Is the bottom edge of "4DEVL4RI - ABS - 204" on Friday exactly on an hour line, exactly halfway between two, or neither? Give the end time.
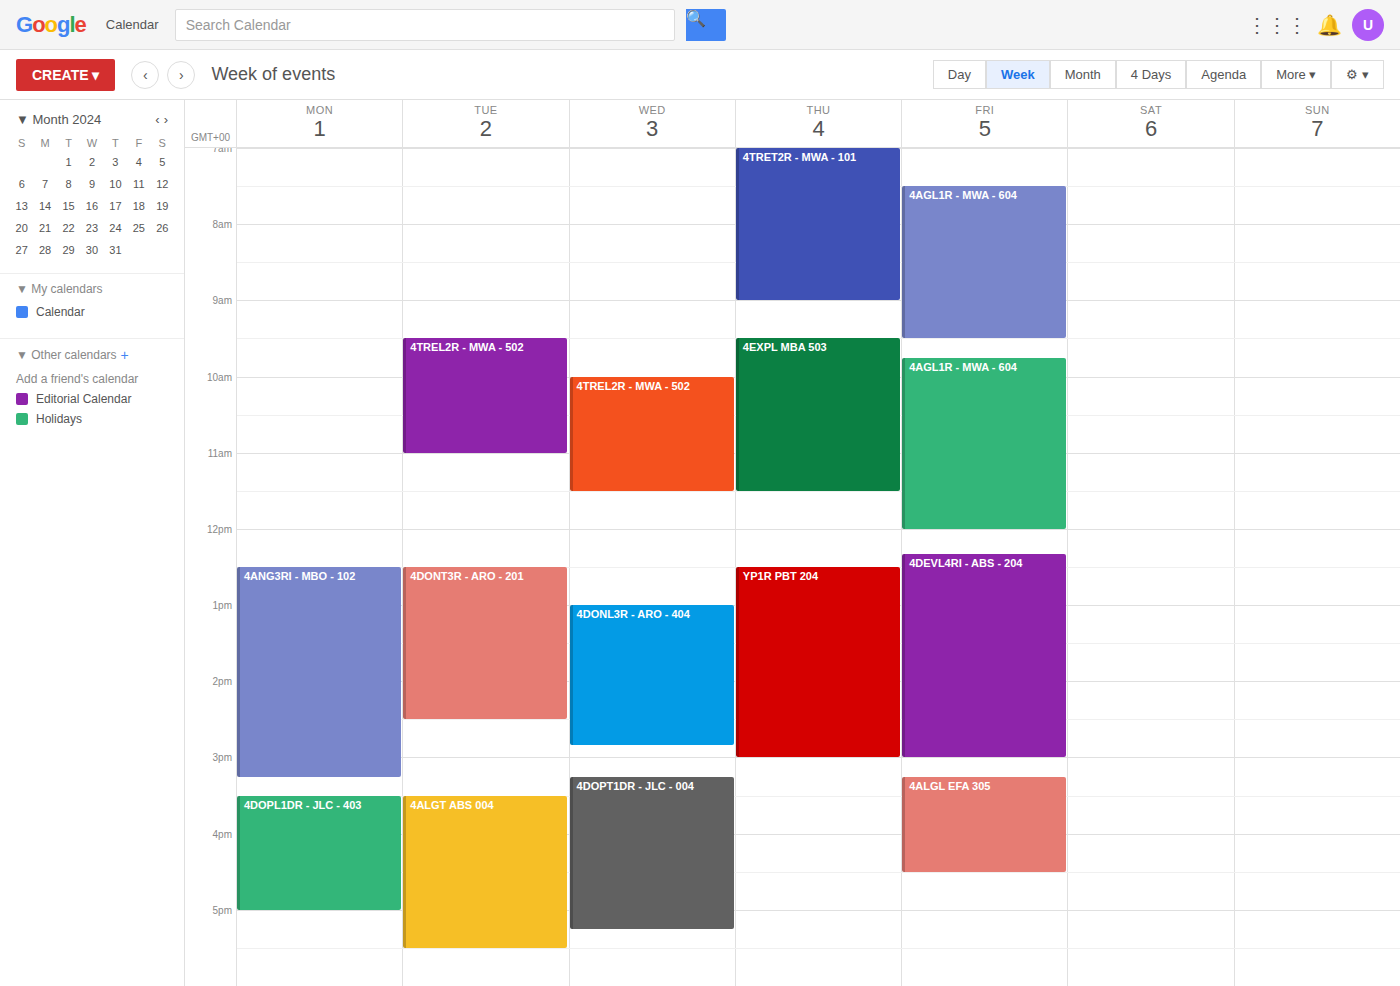
3:00 PM -- exactly on the 3 PM line.